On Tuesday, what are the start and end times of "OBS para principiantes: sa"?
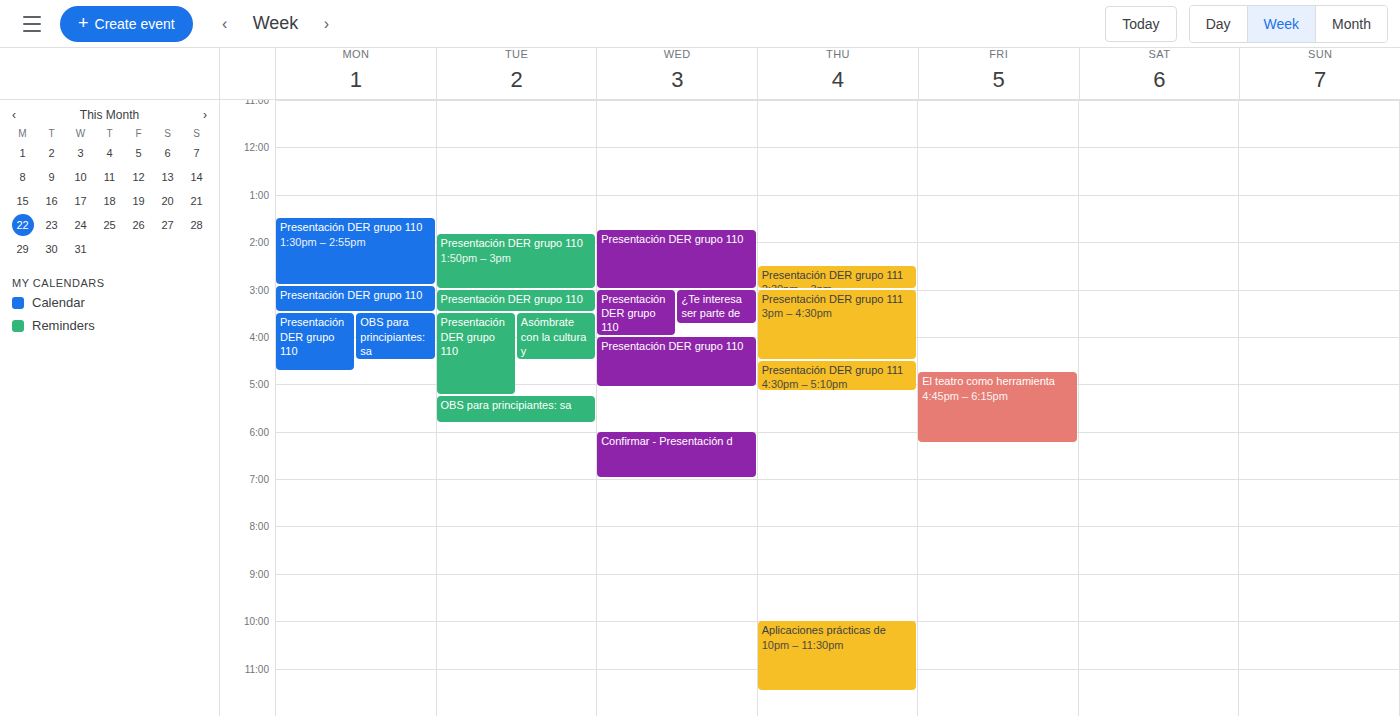
5:15 PM to 5:50 PM